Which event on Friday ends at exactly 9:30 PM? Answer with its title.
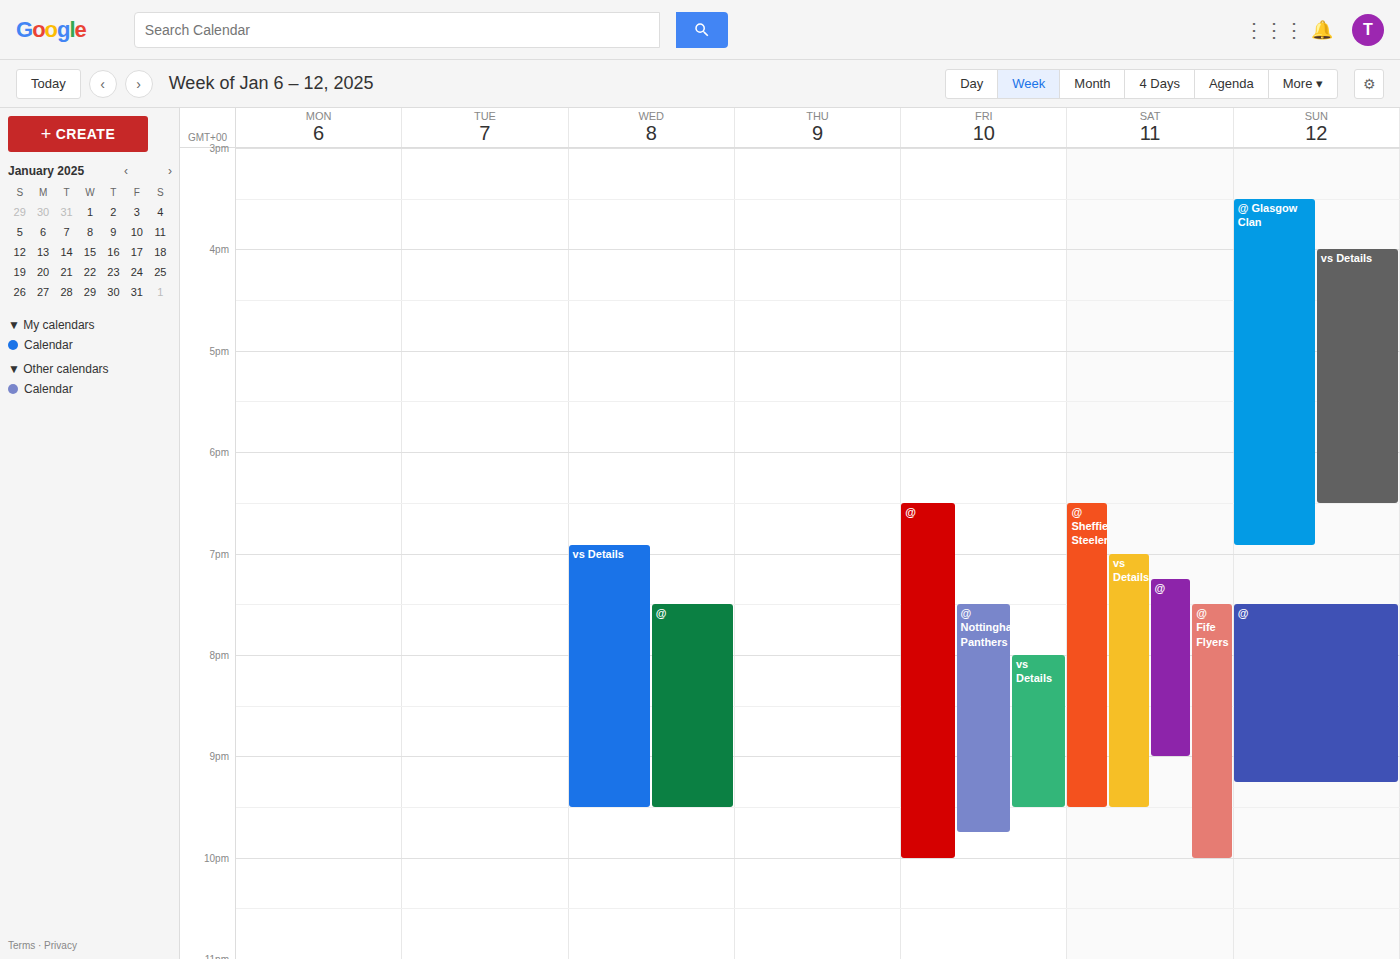
"vs Details"